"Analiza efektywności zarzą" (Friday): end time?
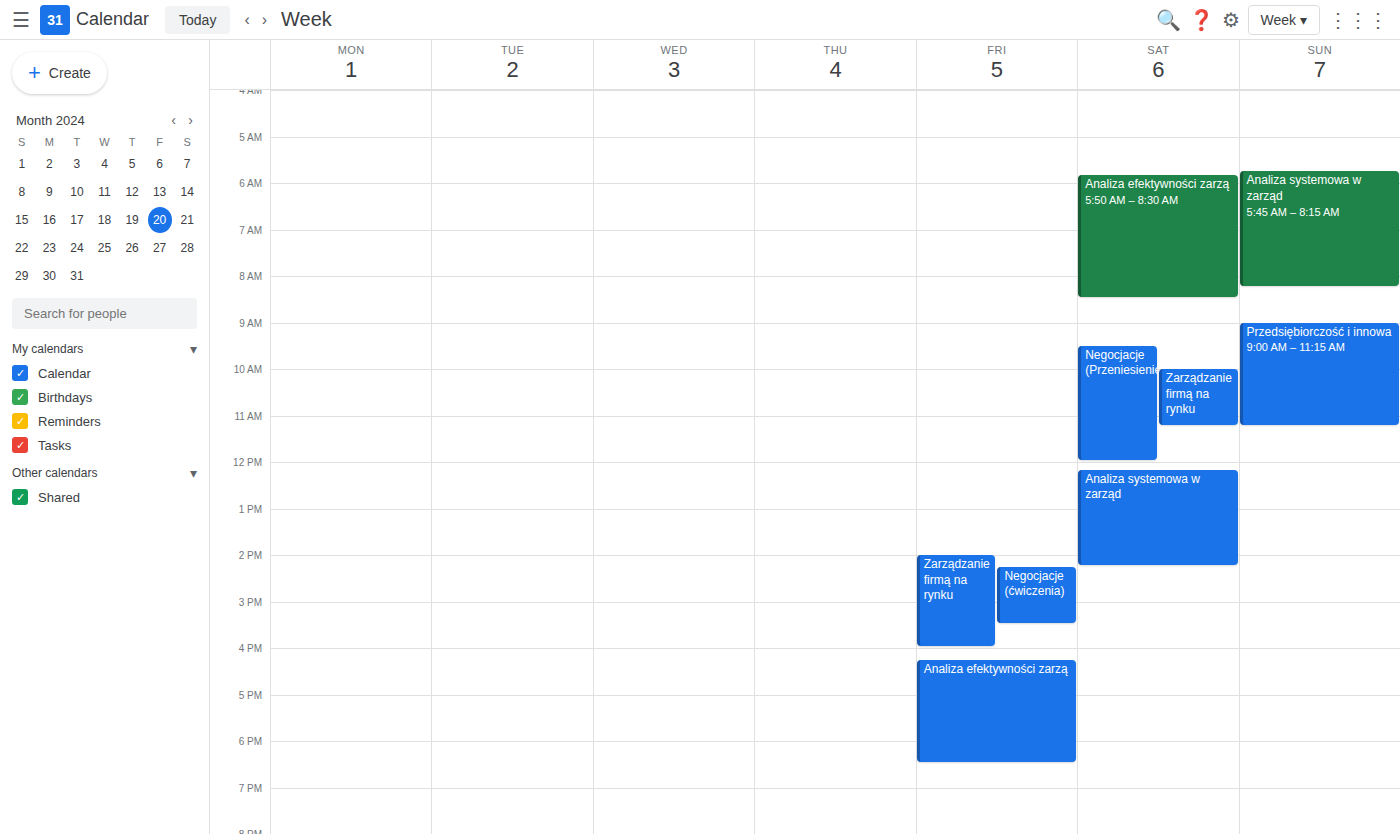
6:30 PM